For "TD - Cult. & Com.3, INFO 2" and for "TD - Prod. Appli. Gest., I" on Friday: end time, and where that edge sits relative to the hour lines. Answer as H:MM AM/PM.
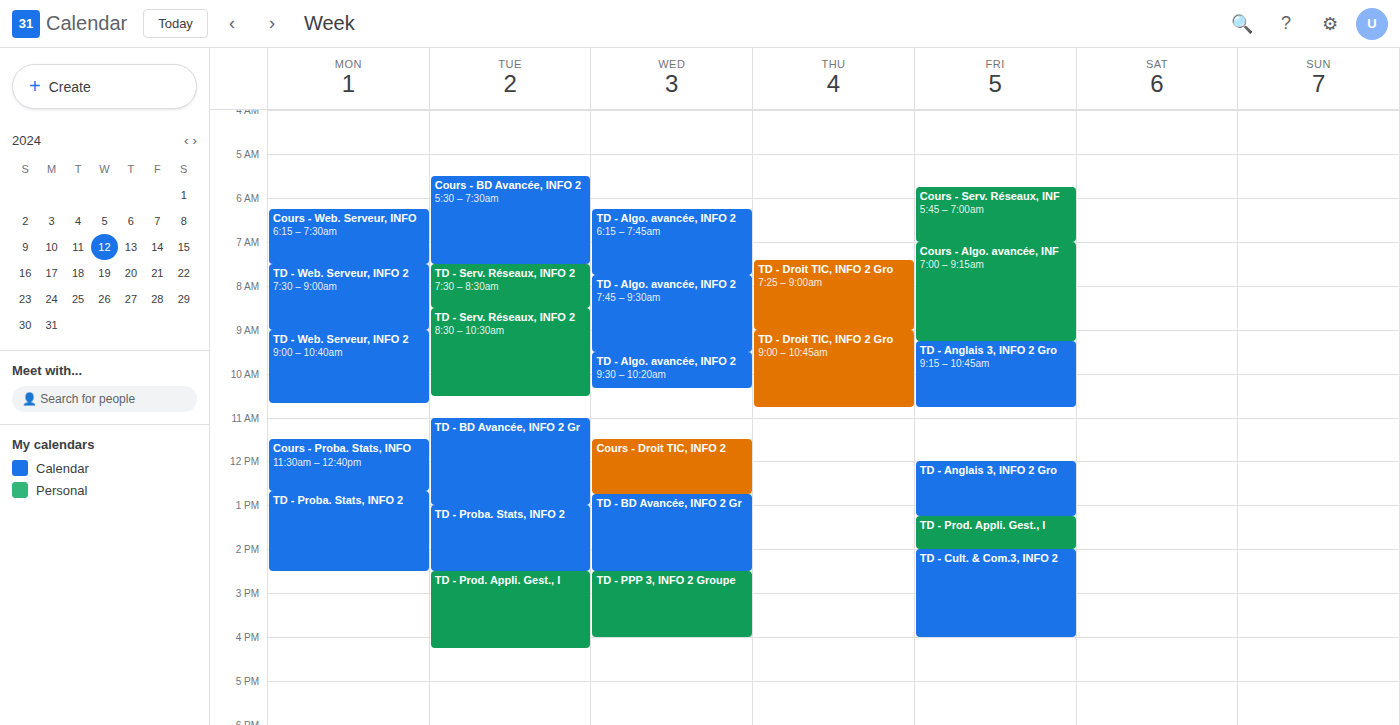
"TD - Cult. & Com.3, INFO 2": 4:00 PM, exactly on the 4 PM line. "TD - Prod. Appli. Gest., I": 2:00 PM, exactly on the 2 PM line.